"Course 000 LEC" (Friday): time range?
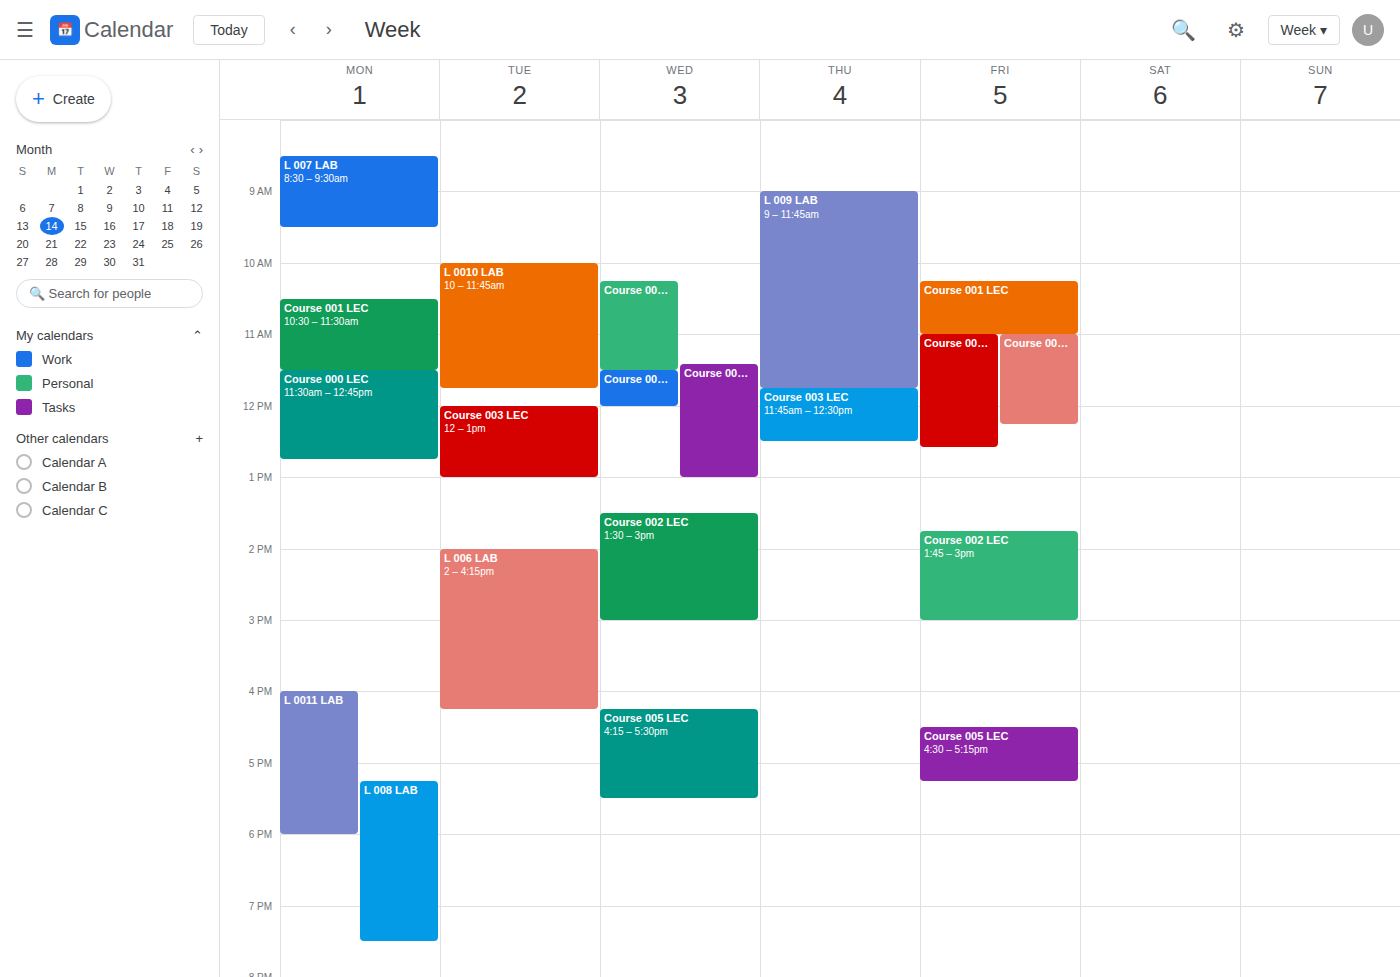
11:00 to 12:15